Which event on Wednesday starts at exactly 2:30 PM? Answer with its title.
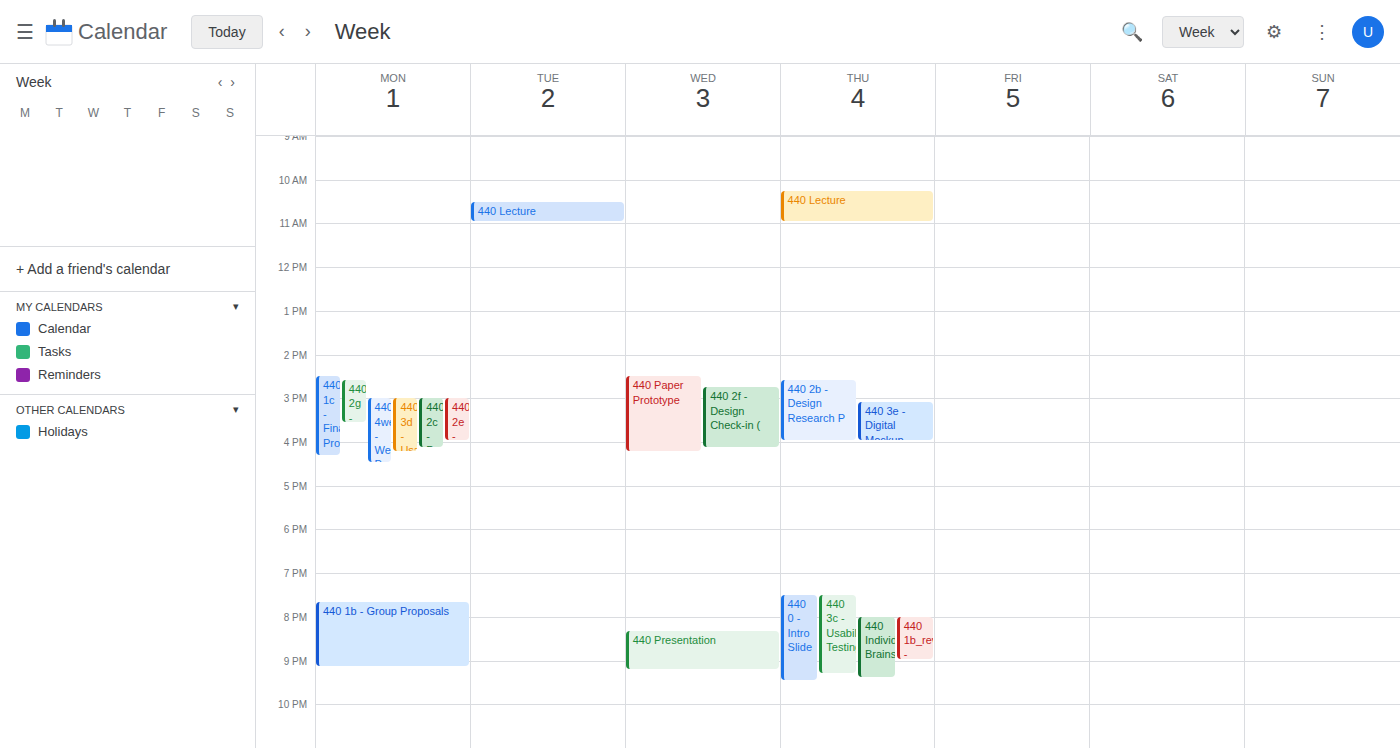
"440 Paper Prototype"